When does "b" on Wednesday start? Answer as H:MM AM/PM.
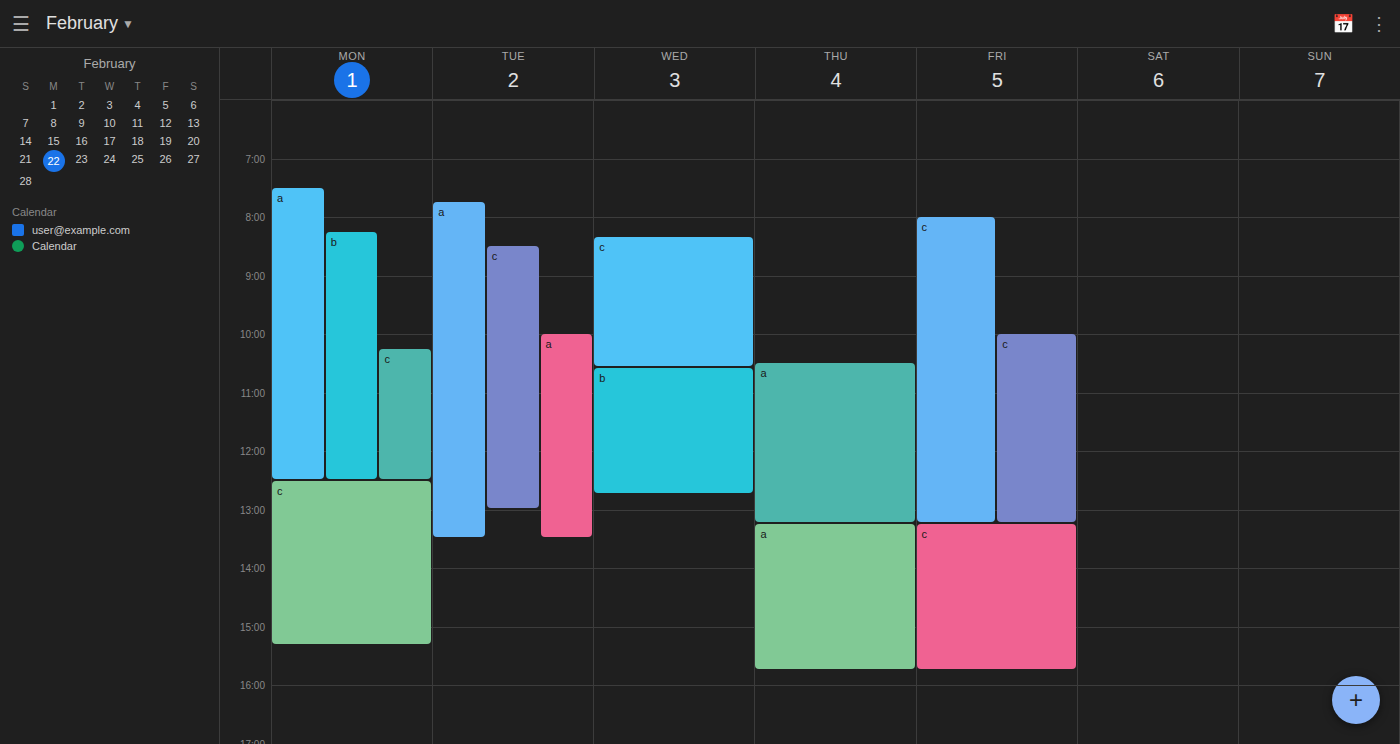
10:35 AM